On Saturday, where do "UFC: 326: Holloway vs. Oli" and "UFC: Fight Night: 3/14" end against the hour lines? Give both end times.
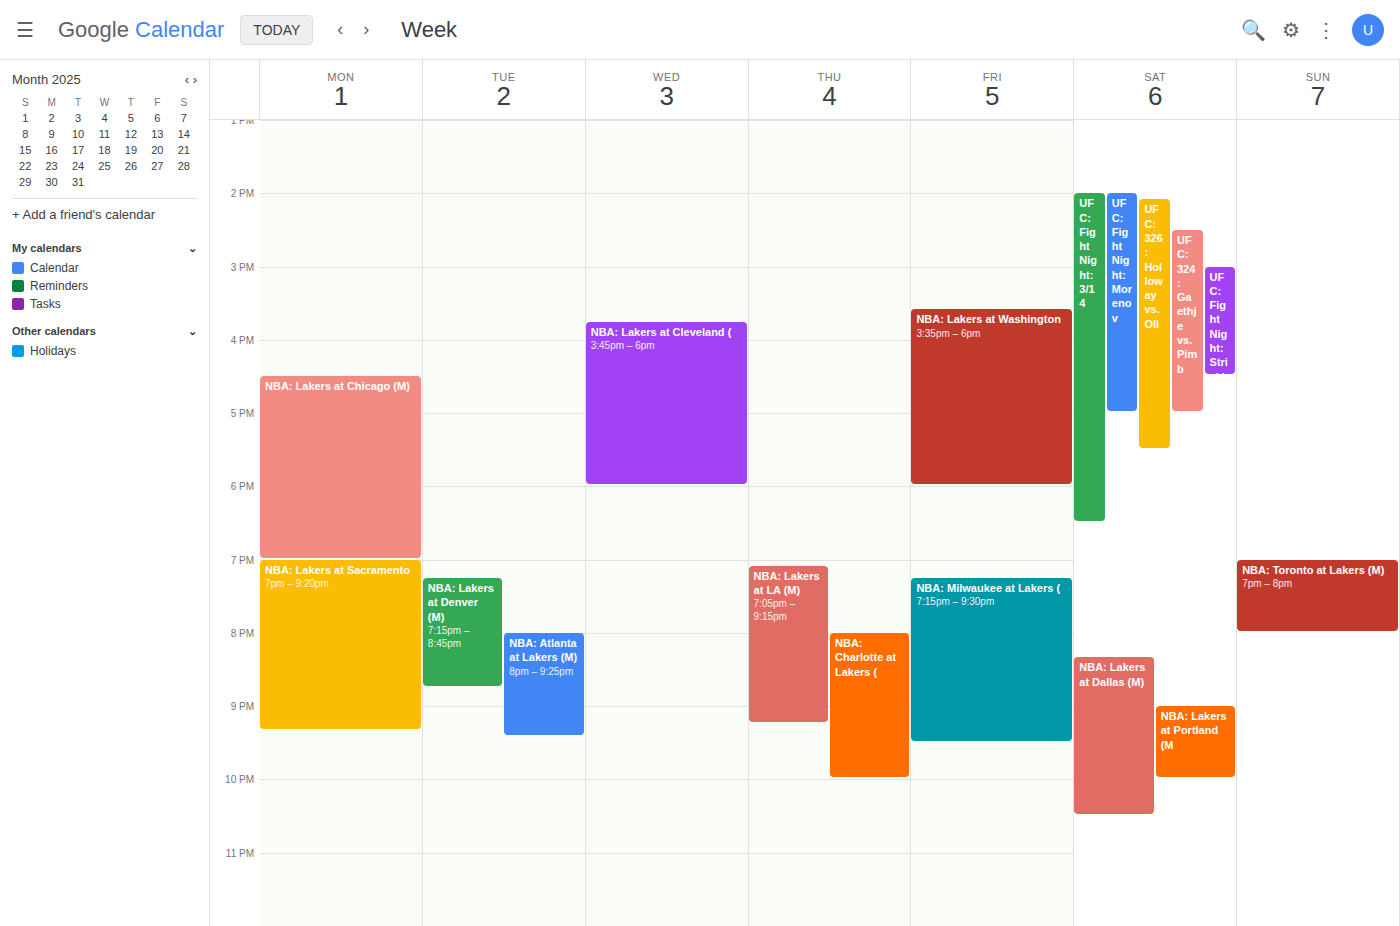
"UFC: 326: Holloway vs. Oli": 5:30 PM, halfway between the 5 PM and 6 PM lines. "UFC: Fight Night: 3/14": 6:30 PM, halfway between the 6 PM and 7 PM lines.